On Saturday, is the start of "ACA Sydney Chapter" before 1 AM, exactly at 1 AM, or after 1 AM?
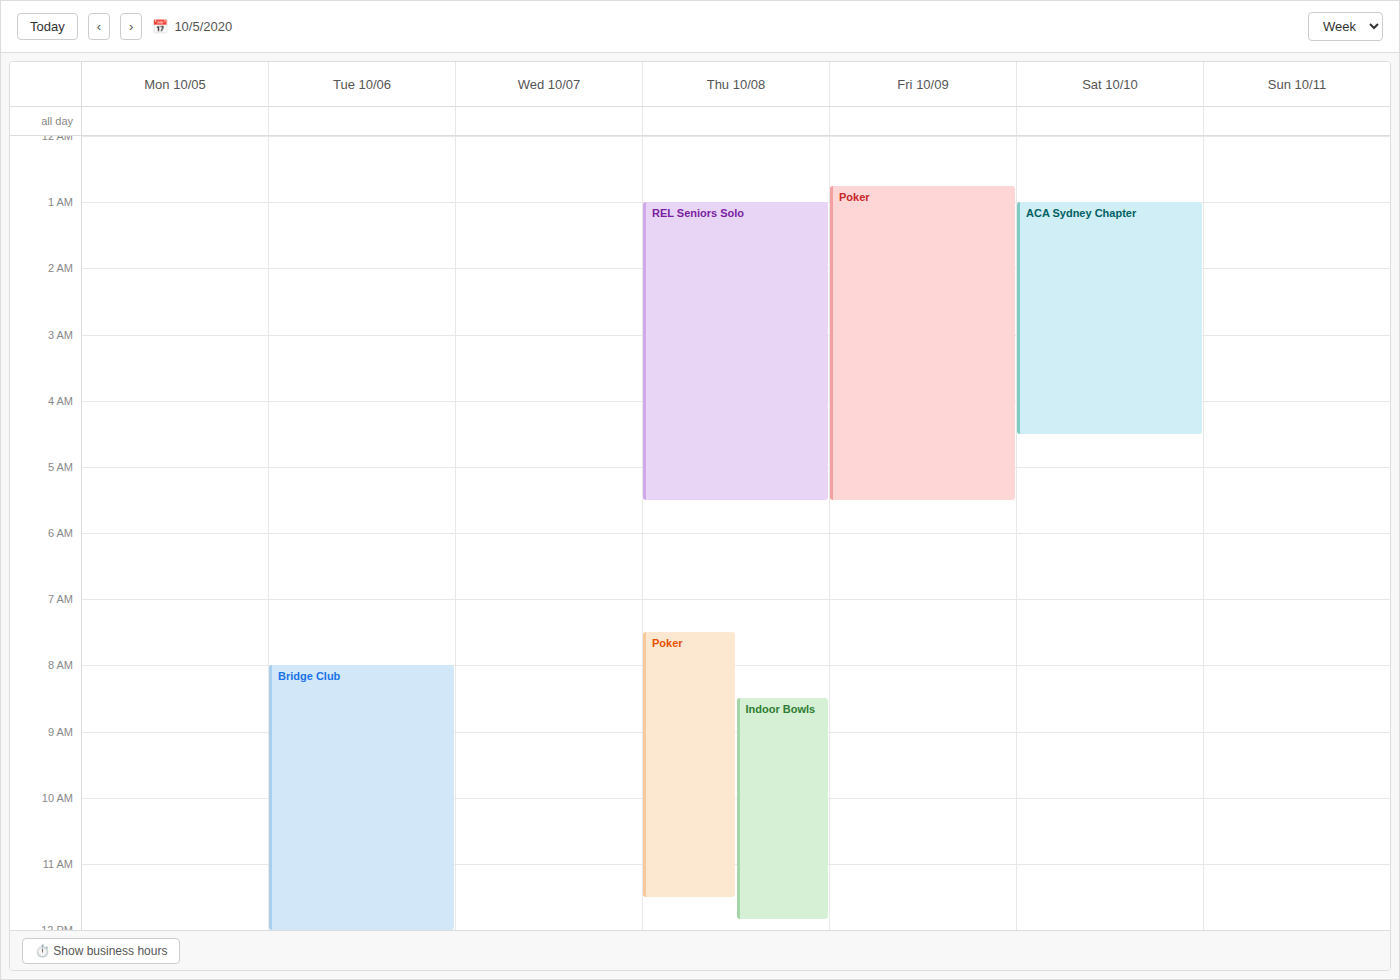
1:00 AM -- exactly at 1 AM, on the 1 AM line.